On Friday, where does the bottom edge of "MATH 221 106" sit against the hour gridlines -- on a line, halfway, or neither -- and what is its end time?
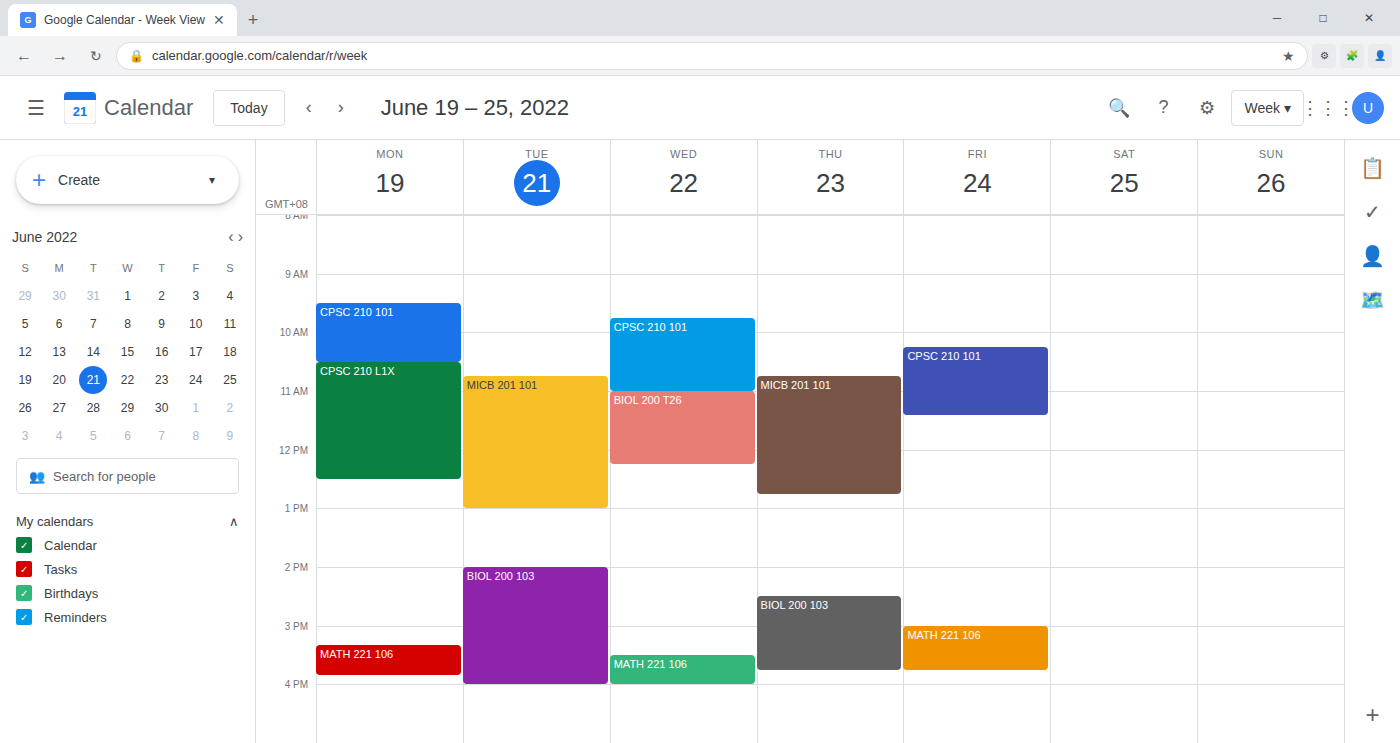
15:45 -- neither: three quarters of the way from the 15:00 line to the 16:00 line.